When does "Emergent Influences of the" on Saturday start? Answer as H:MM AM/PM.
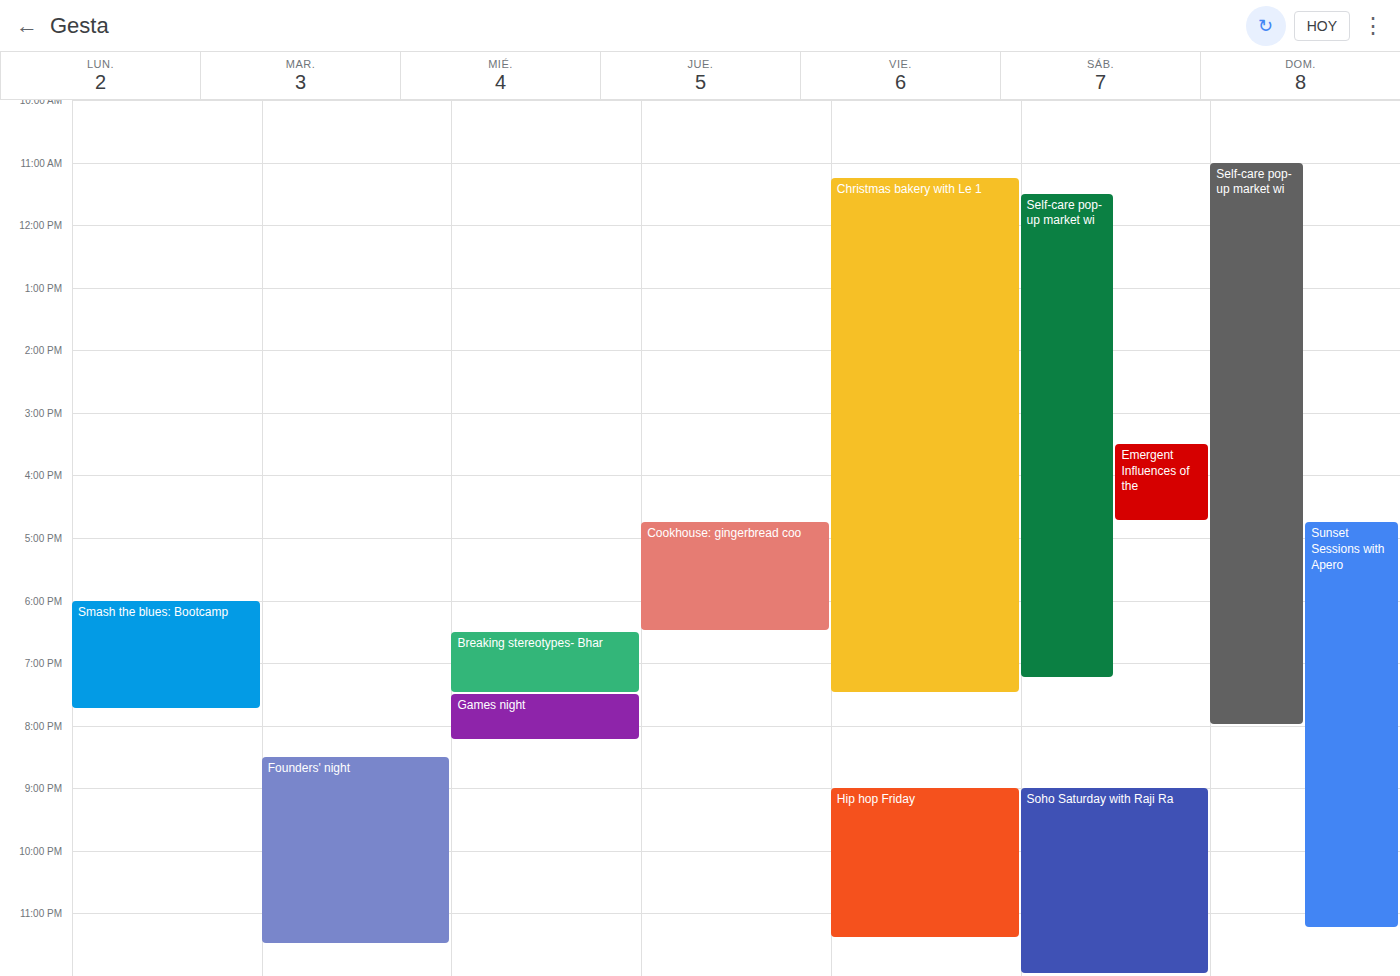
3:30 PM